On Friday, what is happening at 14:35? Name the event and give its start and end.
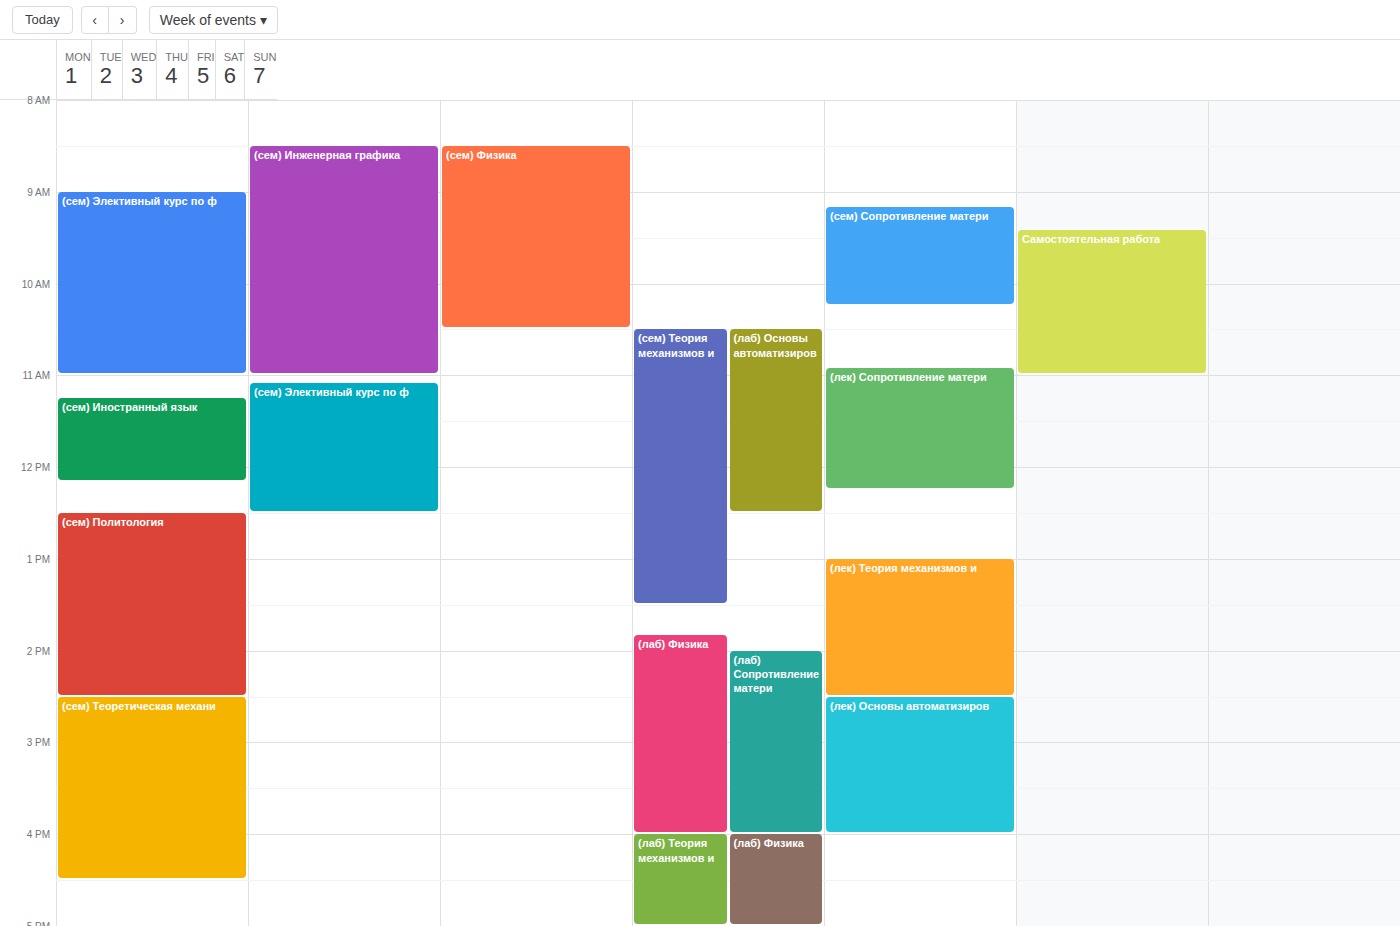
"(лек) Основы автоматизиров", 14:30 to 16:00